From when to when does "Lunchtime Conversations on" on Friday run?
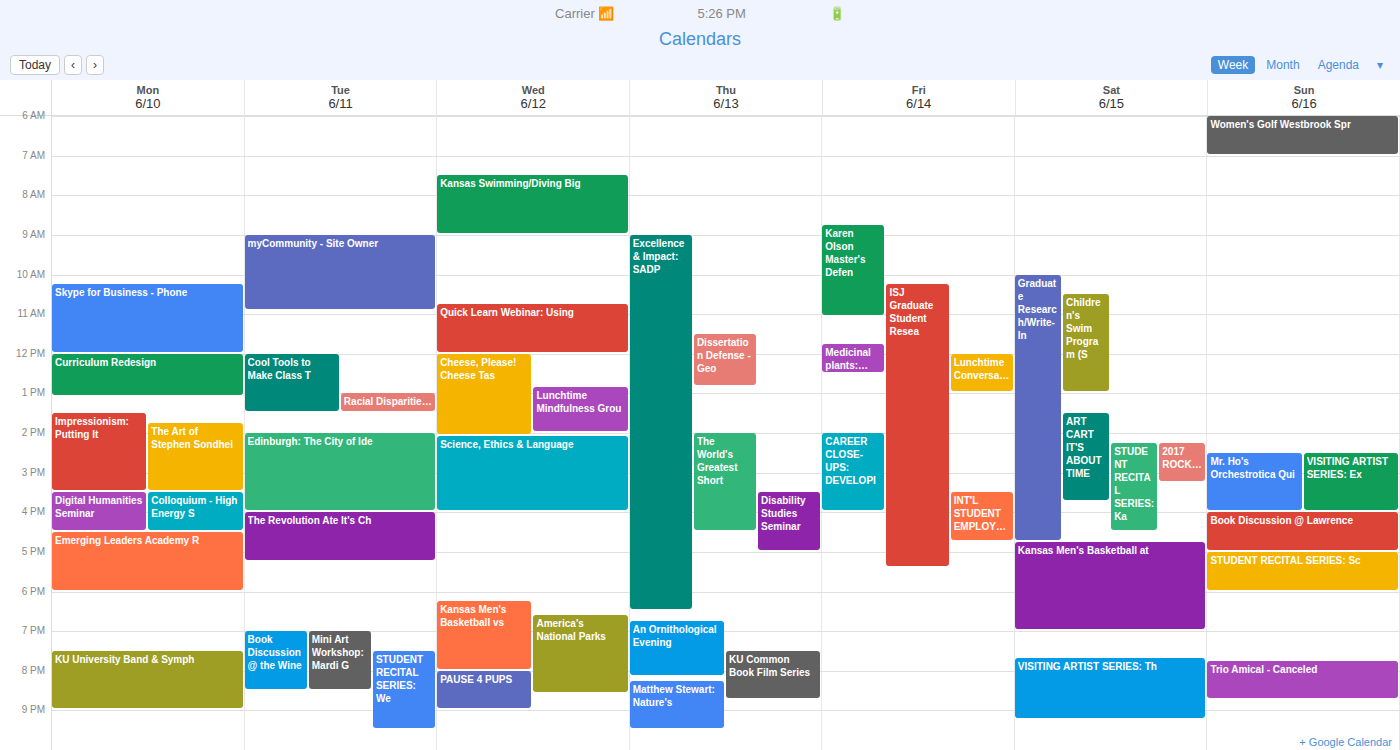
12:00 PM to 1:00 PM